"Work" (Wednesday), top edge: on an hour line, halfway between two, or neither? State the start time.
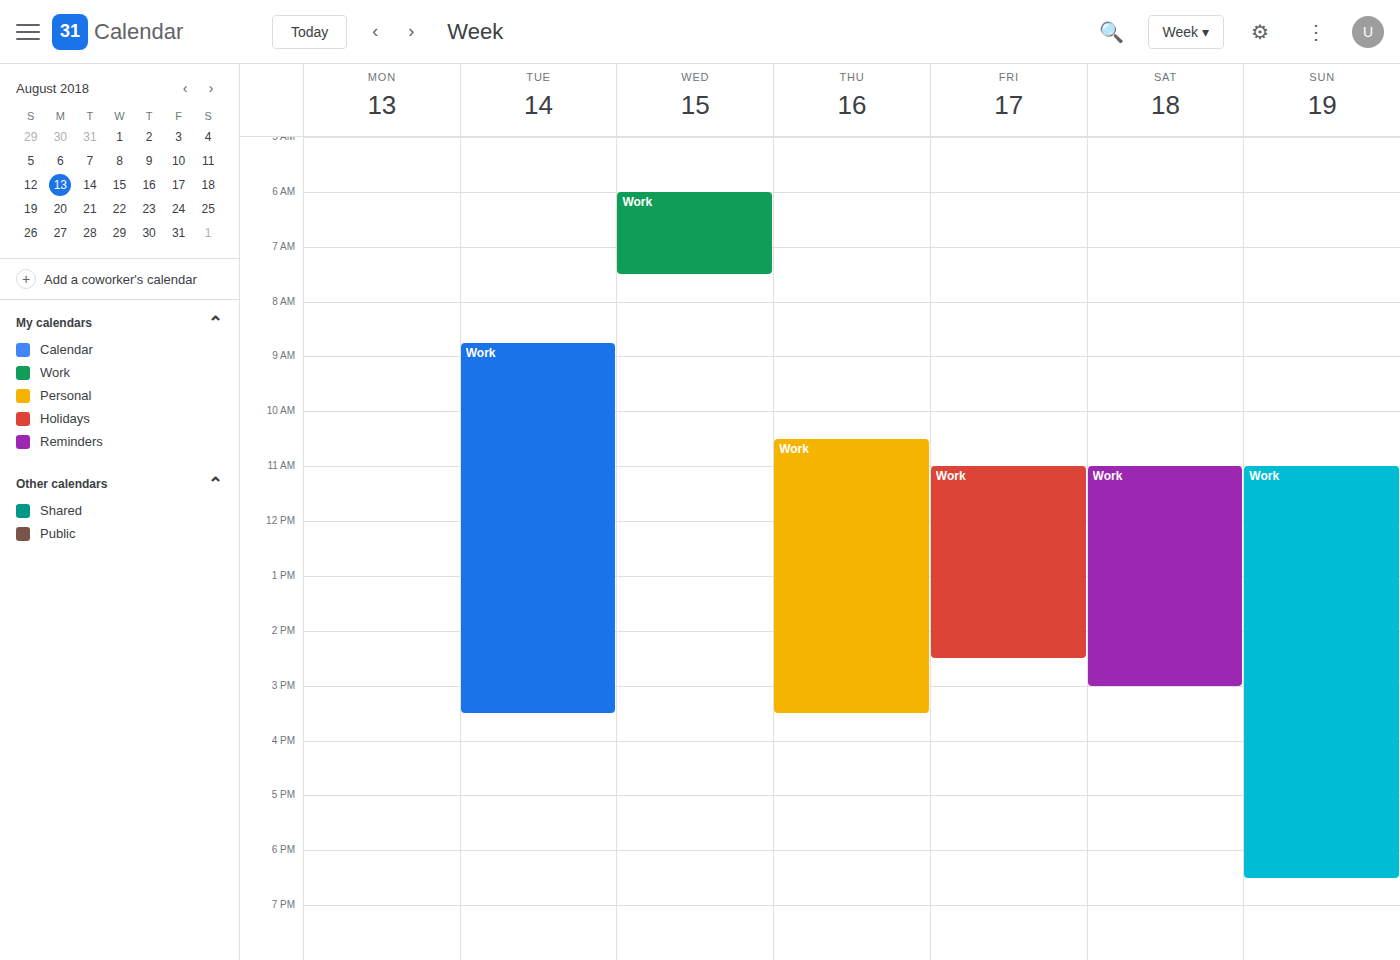
06:00 -- exactly on the 06:00 line.